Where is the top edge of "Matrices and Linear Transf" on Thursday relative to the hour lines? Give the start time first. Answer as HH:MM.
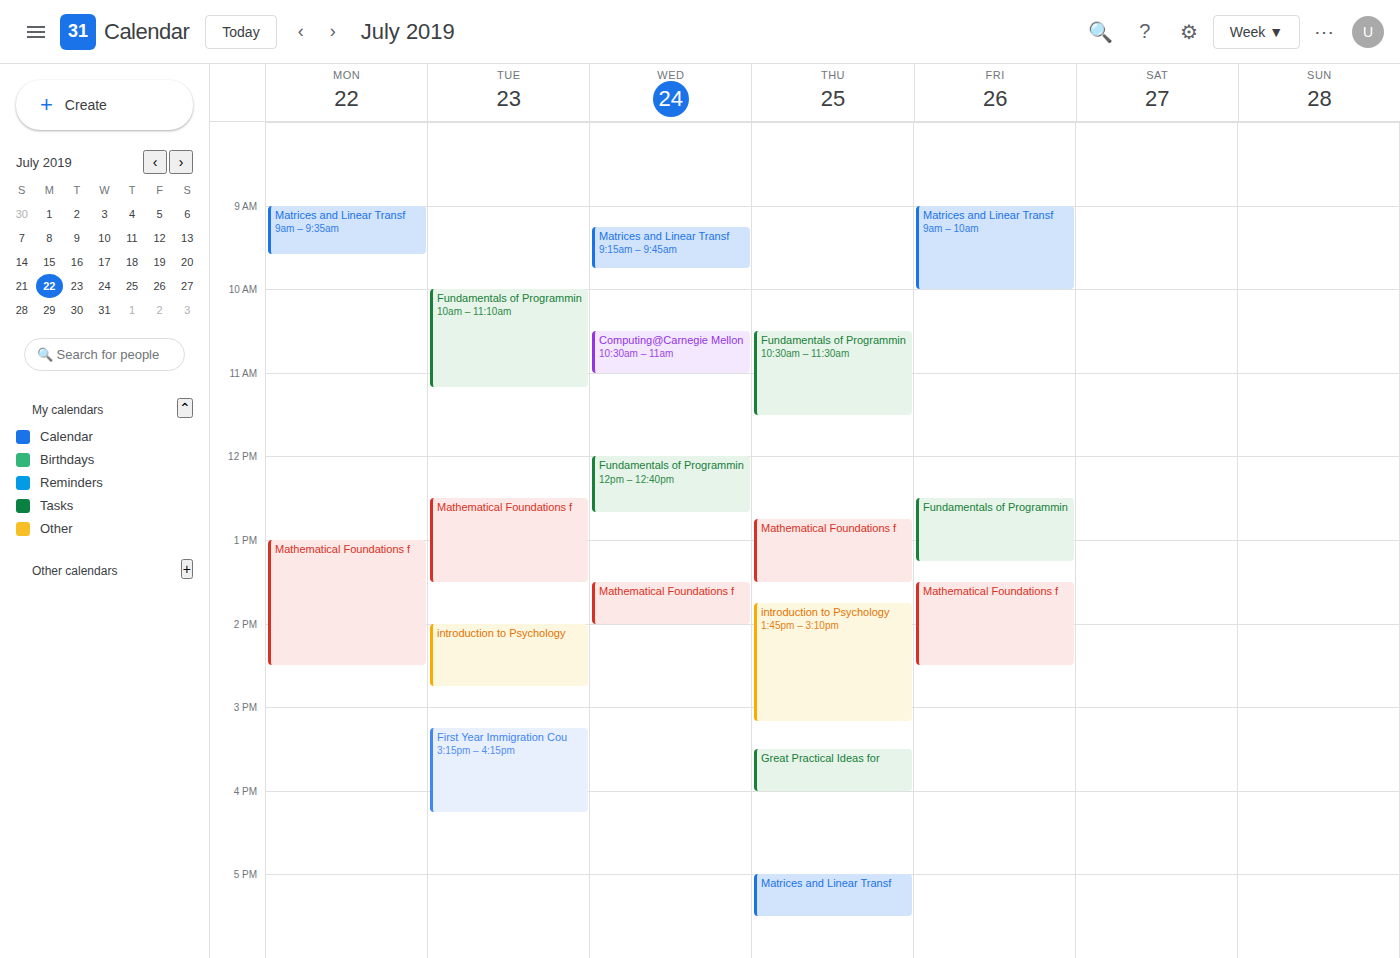
17:00 -- exactly on the 17:00 line.